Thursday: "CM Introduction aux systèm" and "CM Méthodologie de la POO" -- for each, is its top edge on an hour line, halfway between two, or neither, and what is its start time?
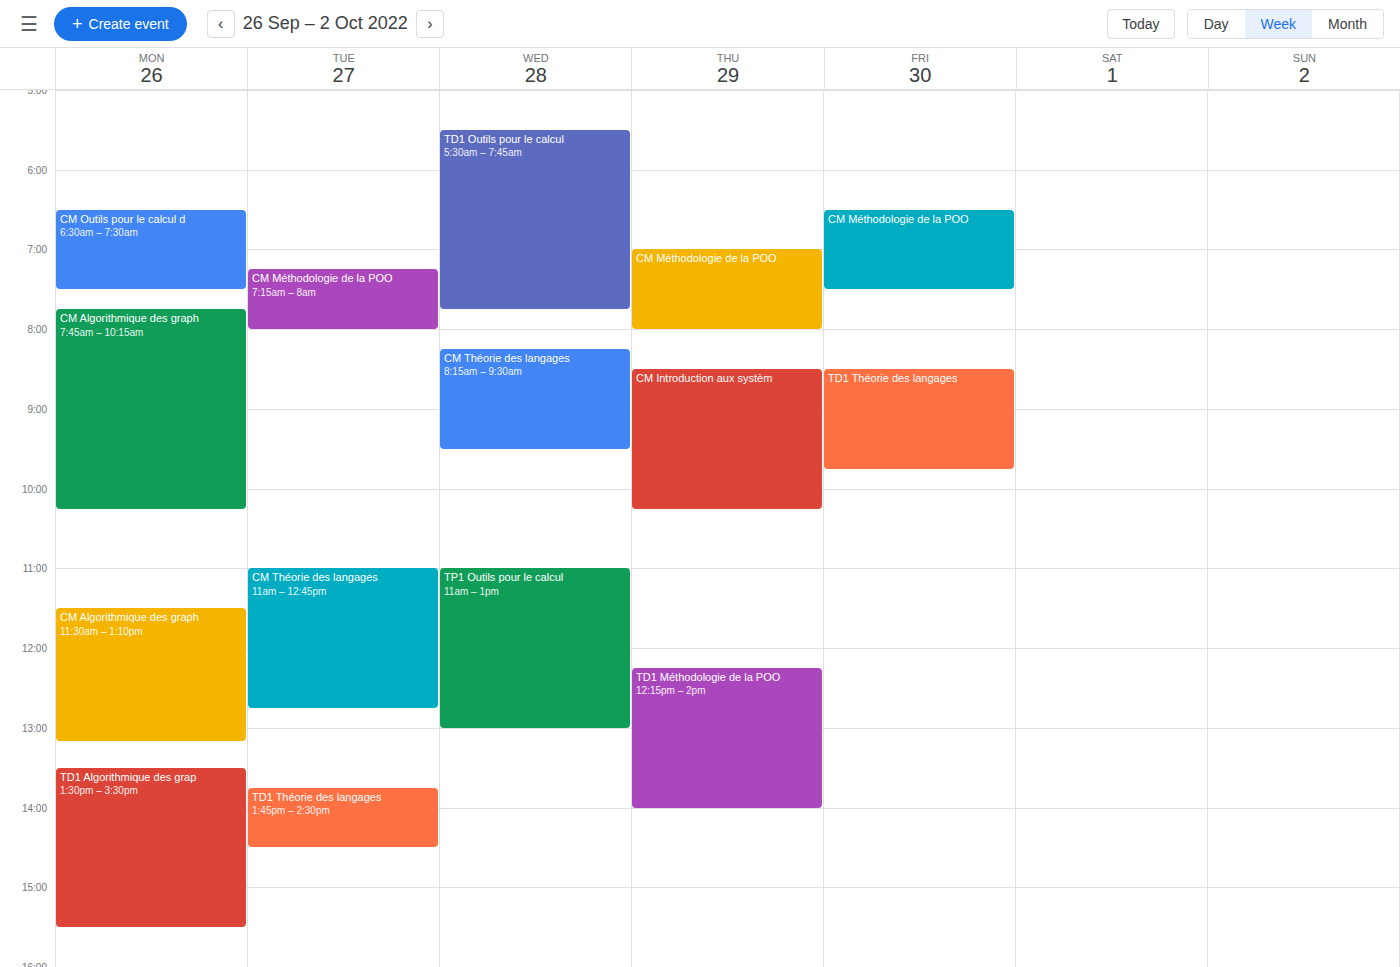
"CM Introduction aux systèm": 08:30, halfway between the 08:00 and 09:00 lines. "CM Méthodologie de la POO": 07:00, exactly on the 07:00 line.